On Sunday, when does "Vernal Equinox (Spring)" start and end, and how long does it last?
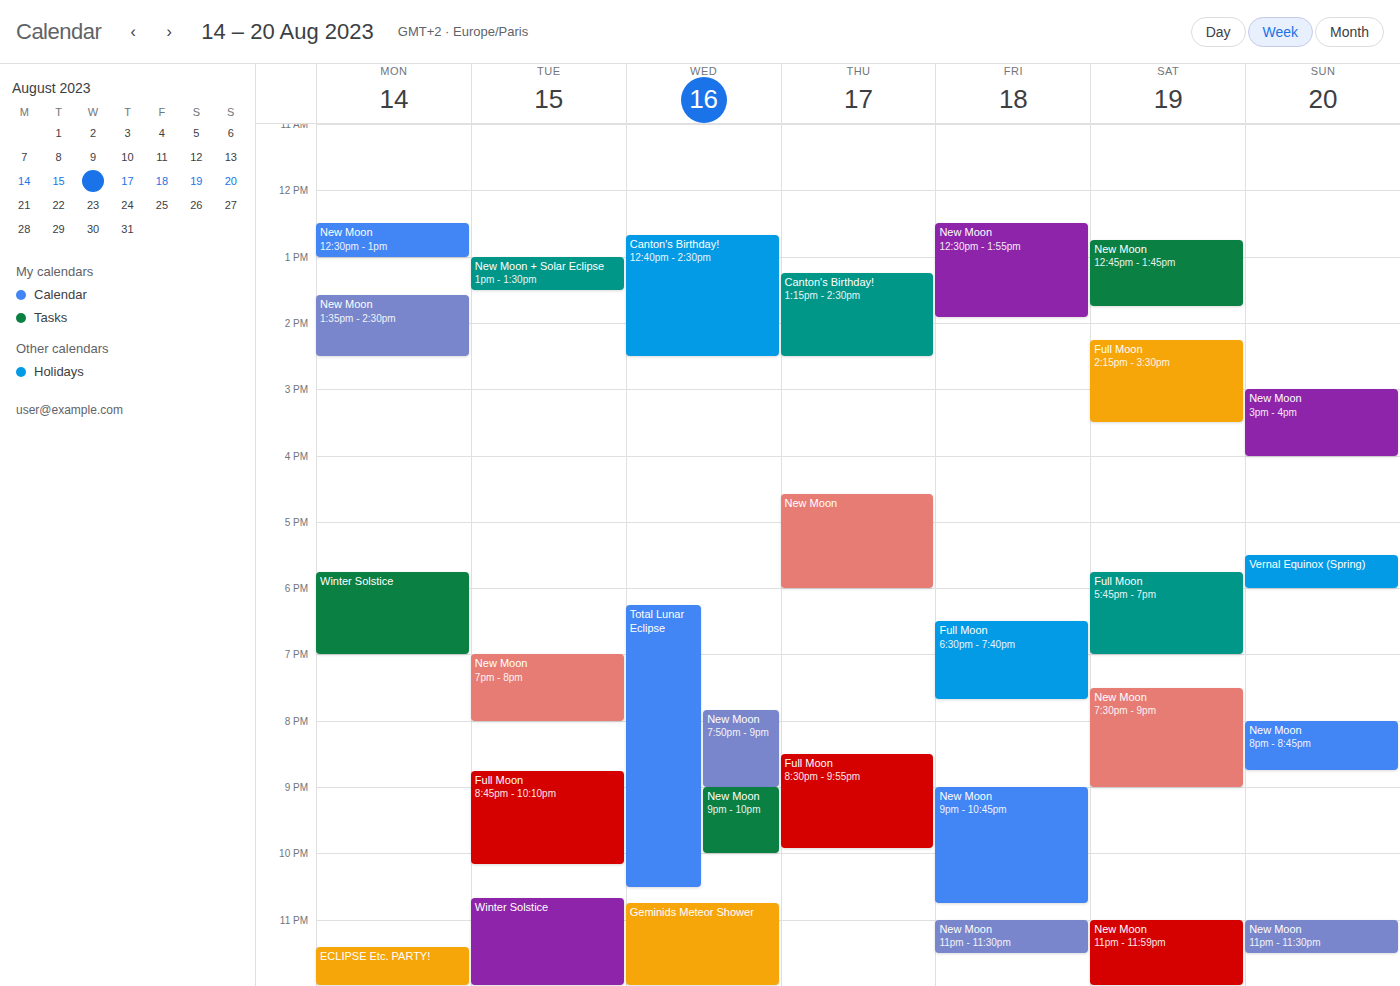
5:30 PM to 6:00 PM, 30 minutes